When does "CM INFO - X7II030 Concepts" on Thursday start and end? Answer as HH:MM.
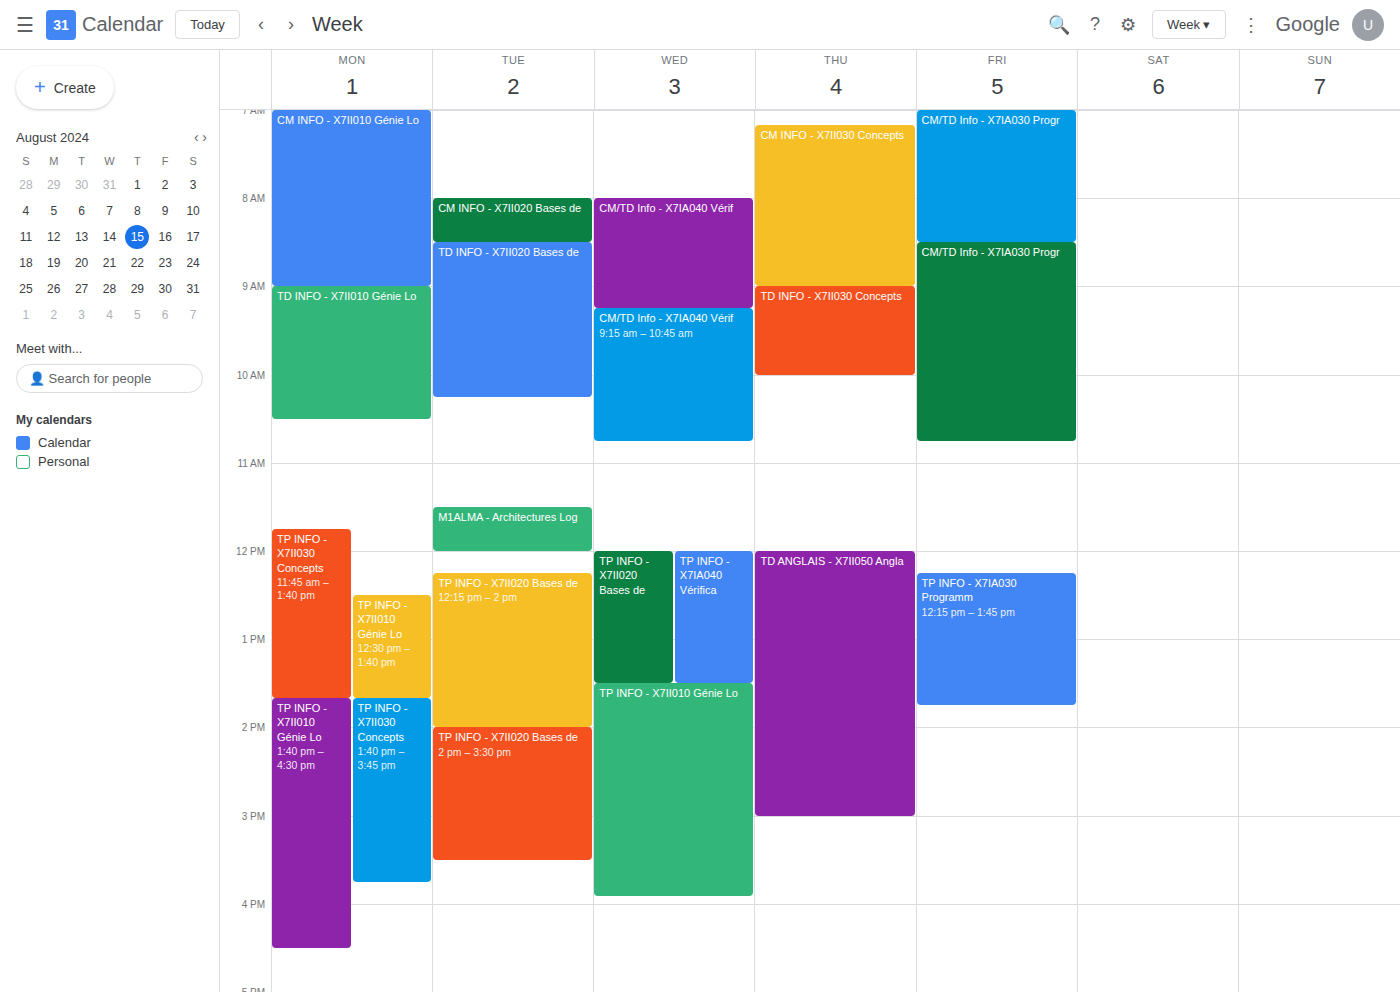
07:10 to 09:00